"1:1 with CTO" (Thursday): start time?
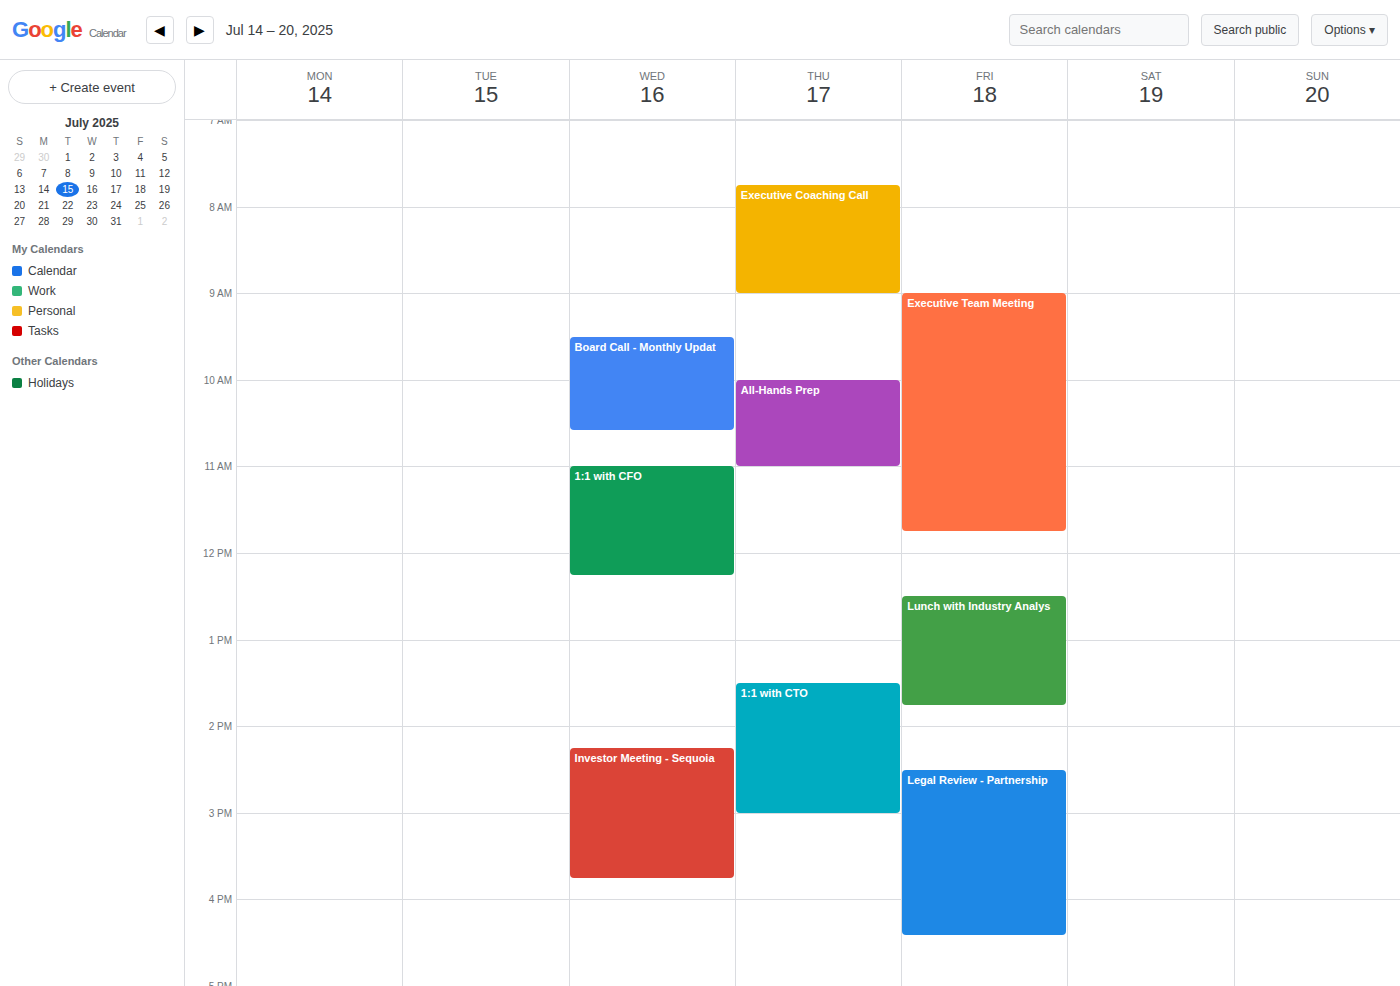
13:30